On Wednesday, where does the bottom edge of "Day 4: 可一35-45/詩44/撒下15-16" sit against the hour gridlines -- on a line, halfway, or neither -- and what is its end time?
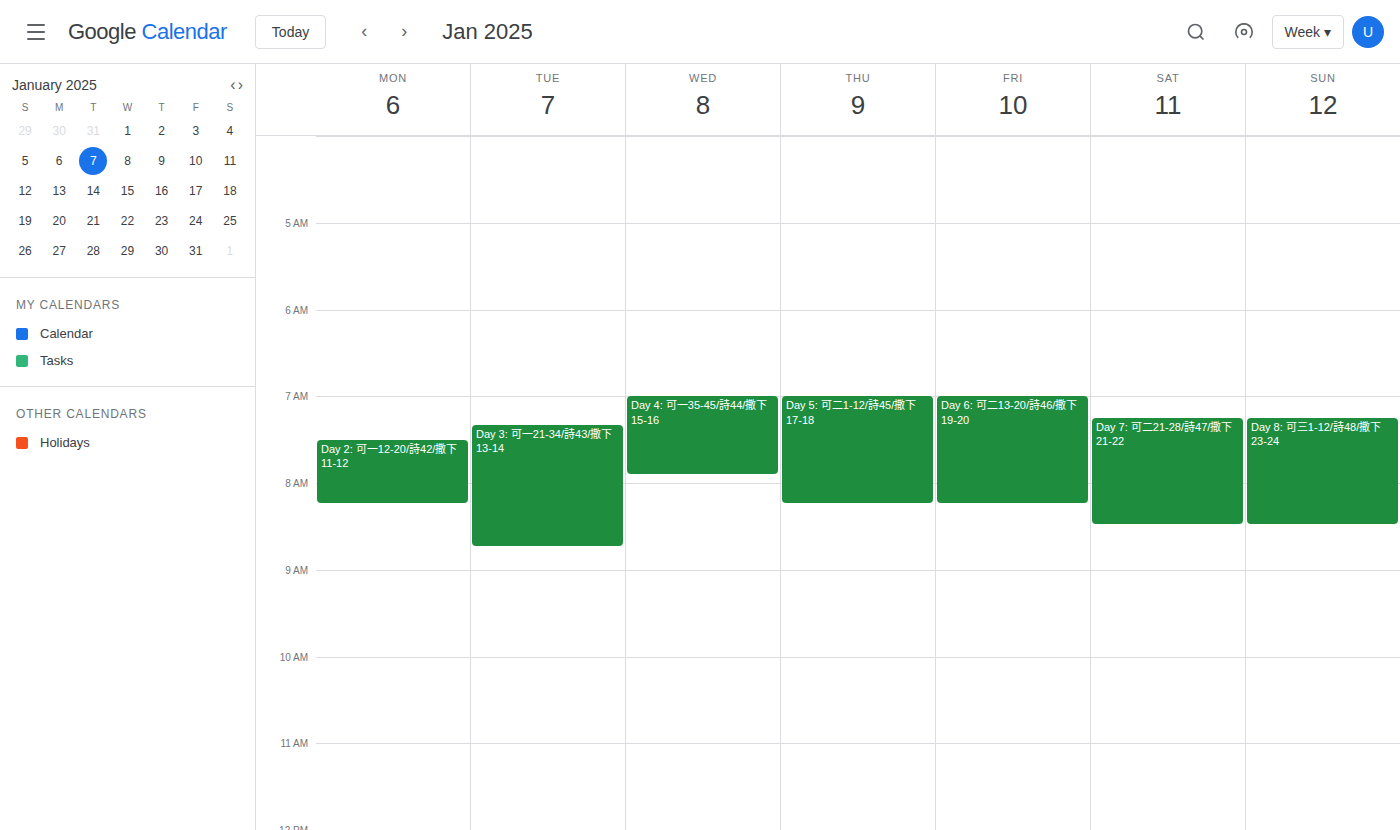
7:55 AM -- neither: 55 minutes below the 7 AM line and 5 minutes above the 8 AM line.